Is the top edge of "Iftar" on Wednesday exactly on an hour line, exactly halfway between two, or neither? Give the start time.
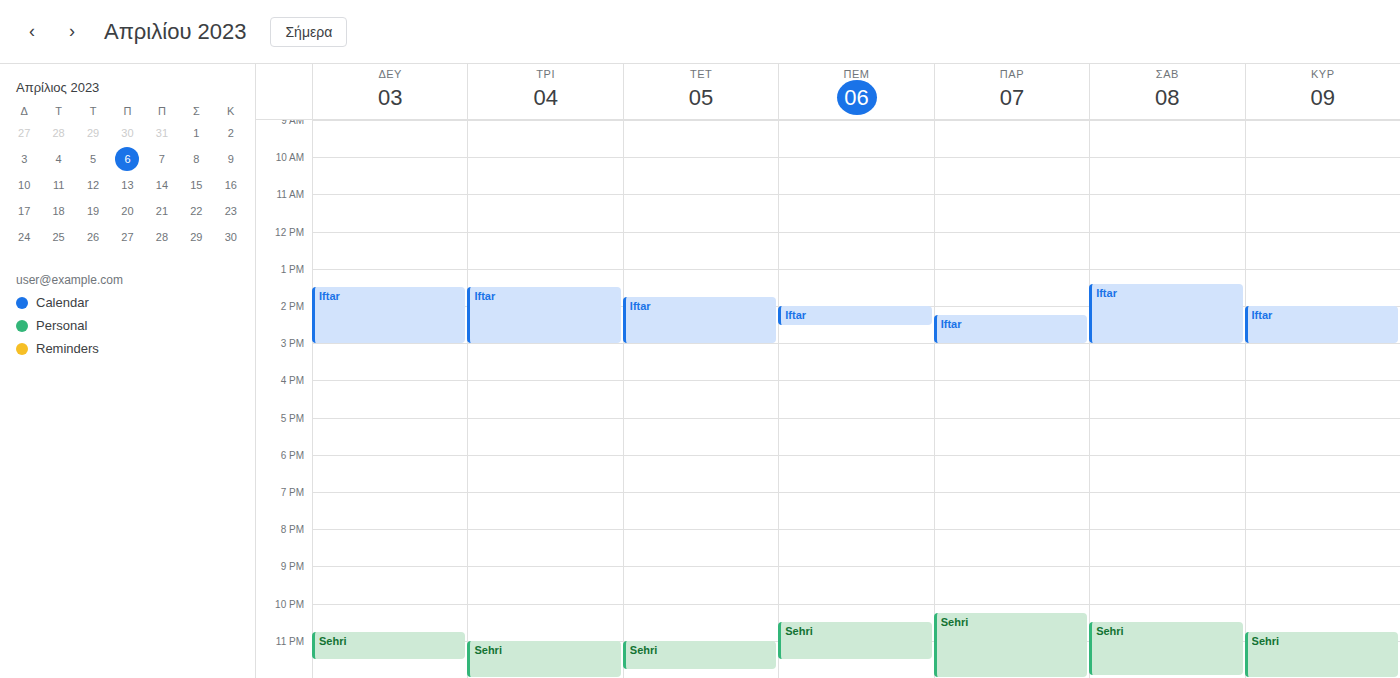
1:45 PM -- neither: three quarters of the way from the 1 PM line to the 2 PM line.